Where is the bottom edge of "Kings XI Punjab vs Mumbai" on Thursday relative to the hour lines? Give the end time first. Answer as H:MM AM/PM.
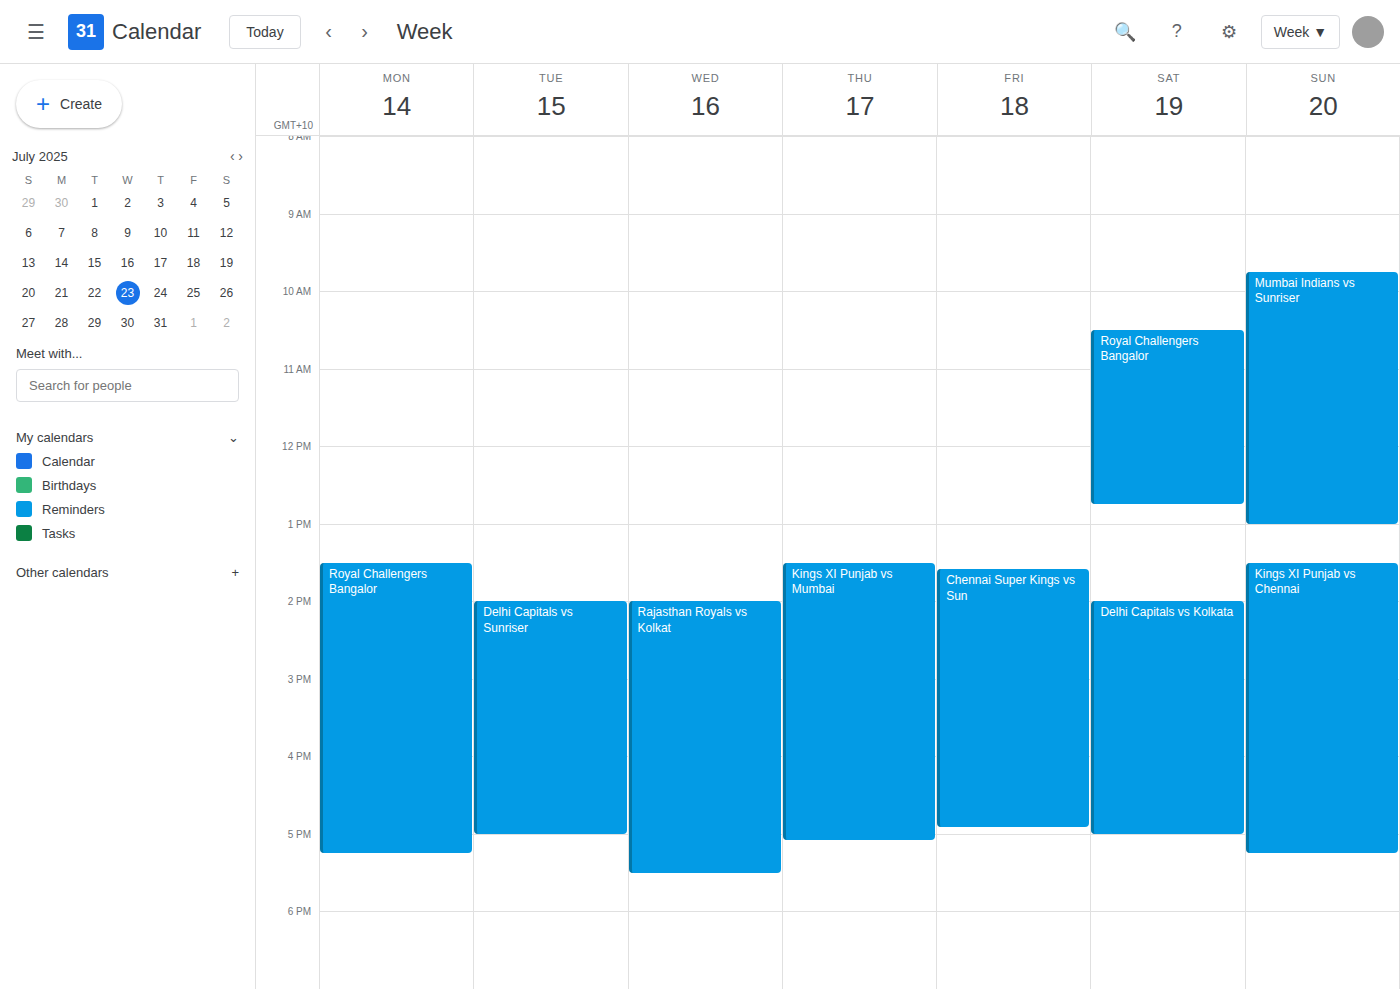
5:05 PM -- neither: 5 minutes below the 5 PM line and 55 minutes above the 6 PM line.